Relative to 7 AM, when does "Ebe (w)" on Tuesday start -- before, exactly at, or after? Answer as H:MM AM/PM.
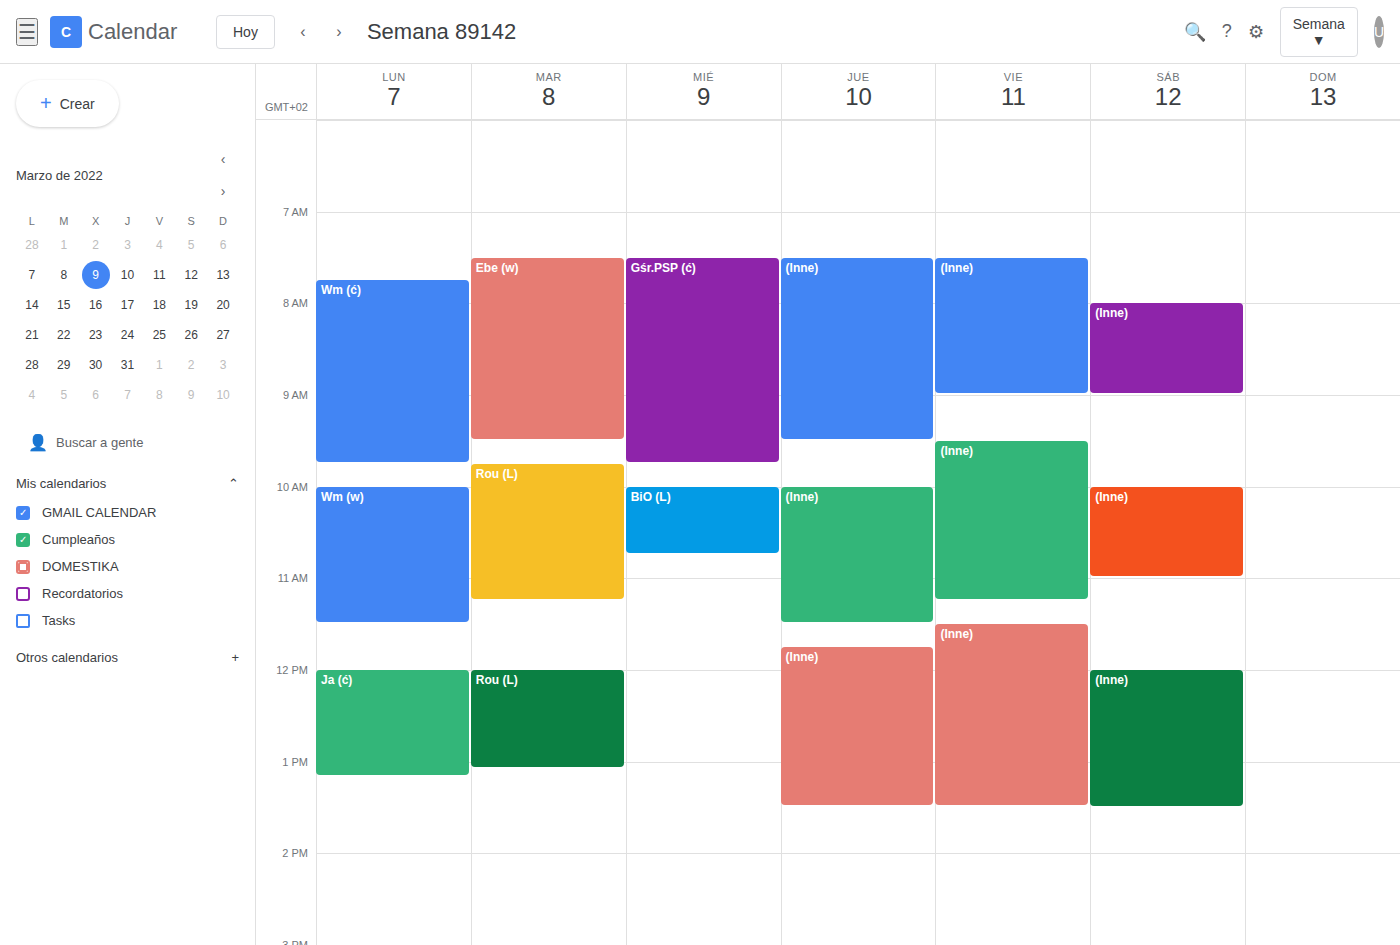
7:30 AM -- after 7 AM, 30 minutes below the 7 AM line.